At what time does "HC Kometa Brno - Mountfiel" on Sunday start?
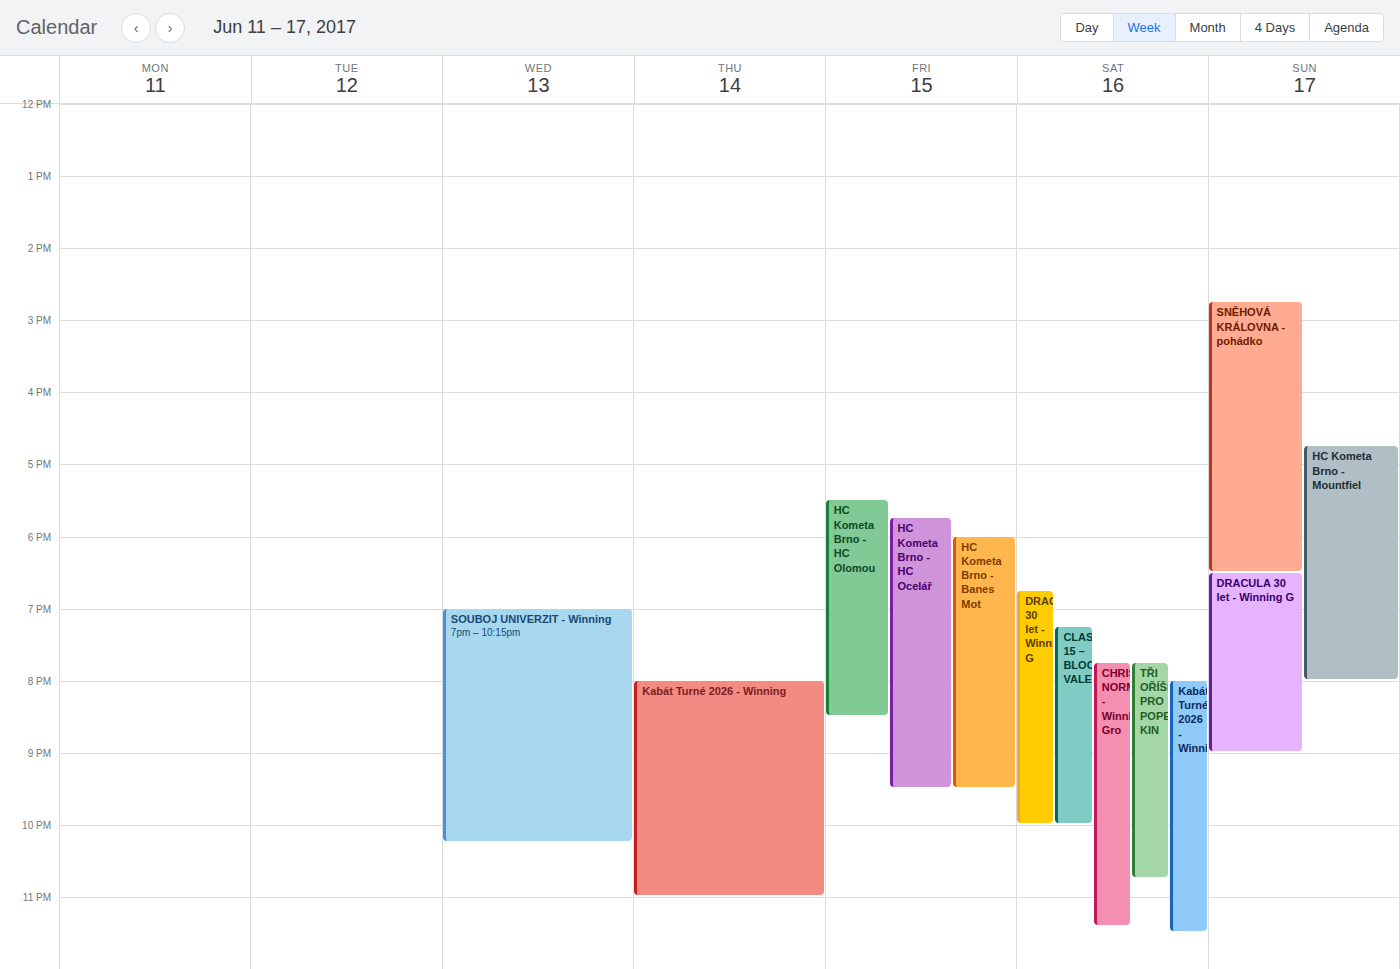
4:45 PM